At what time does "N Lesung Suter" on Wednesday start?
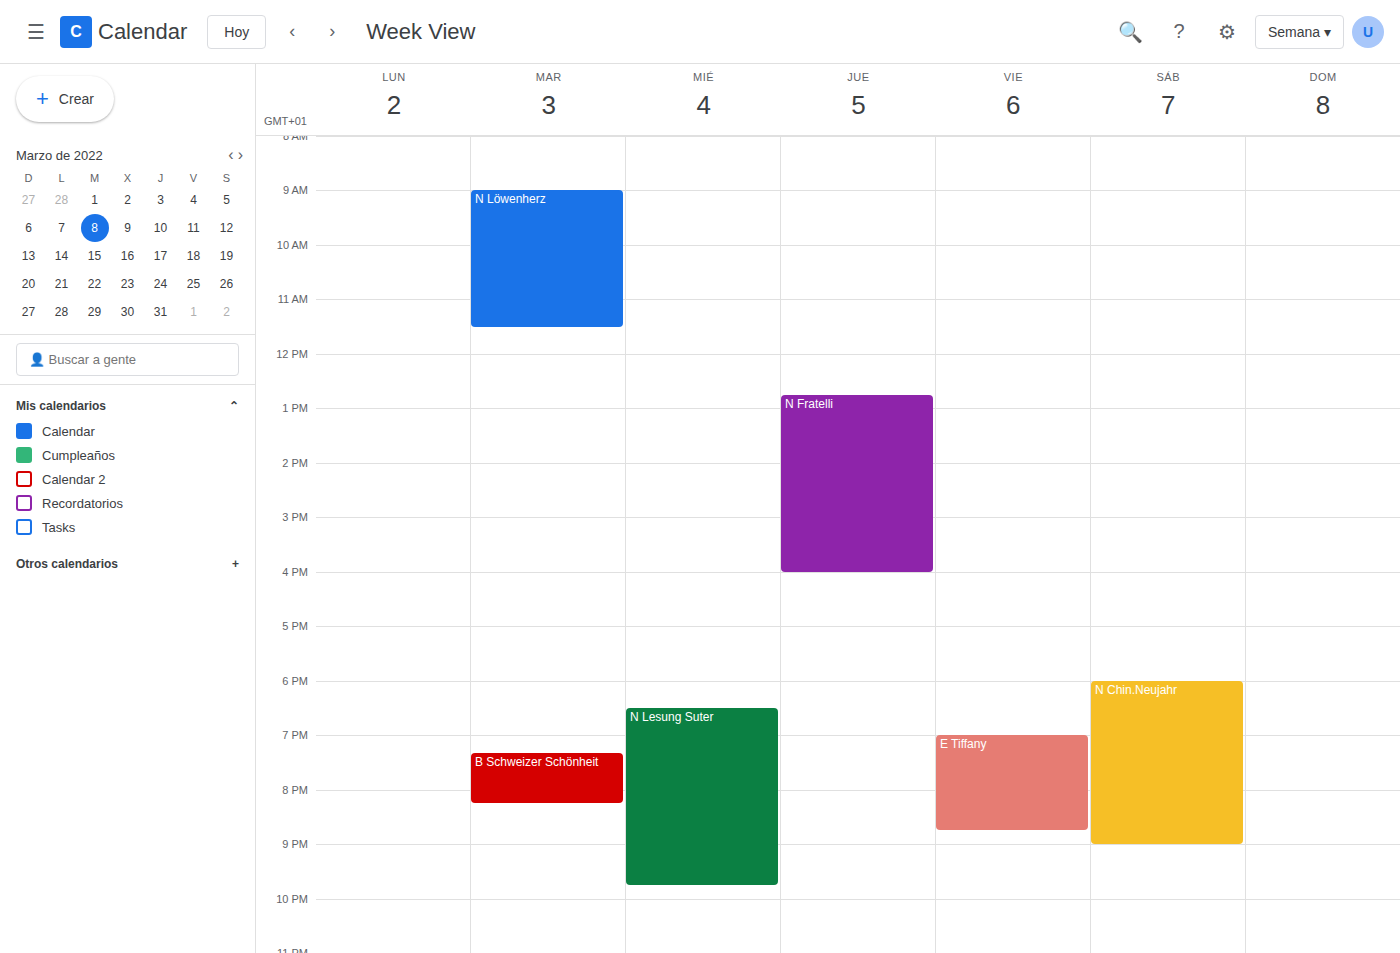
6:30 PM